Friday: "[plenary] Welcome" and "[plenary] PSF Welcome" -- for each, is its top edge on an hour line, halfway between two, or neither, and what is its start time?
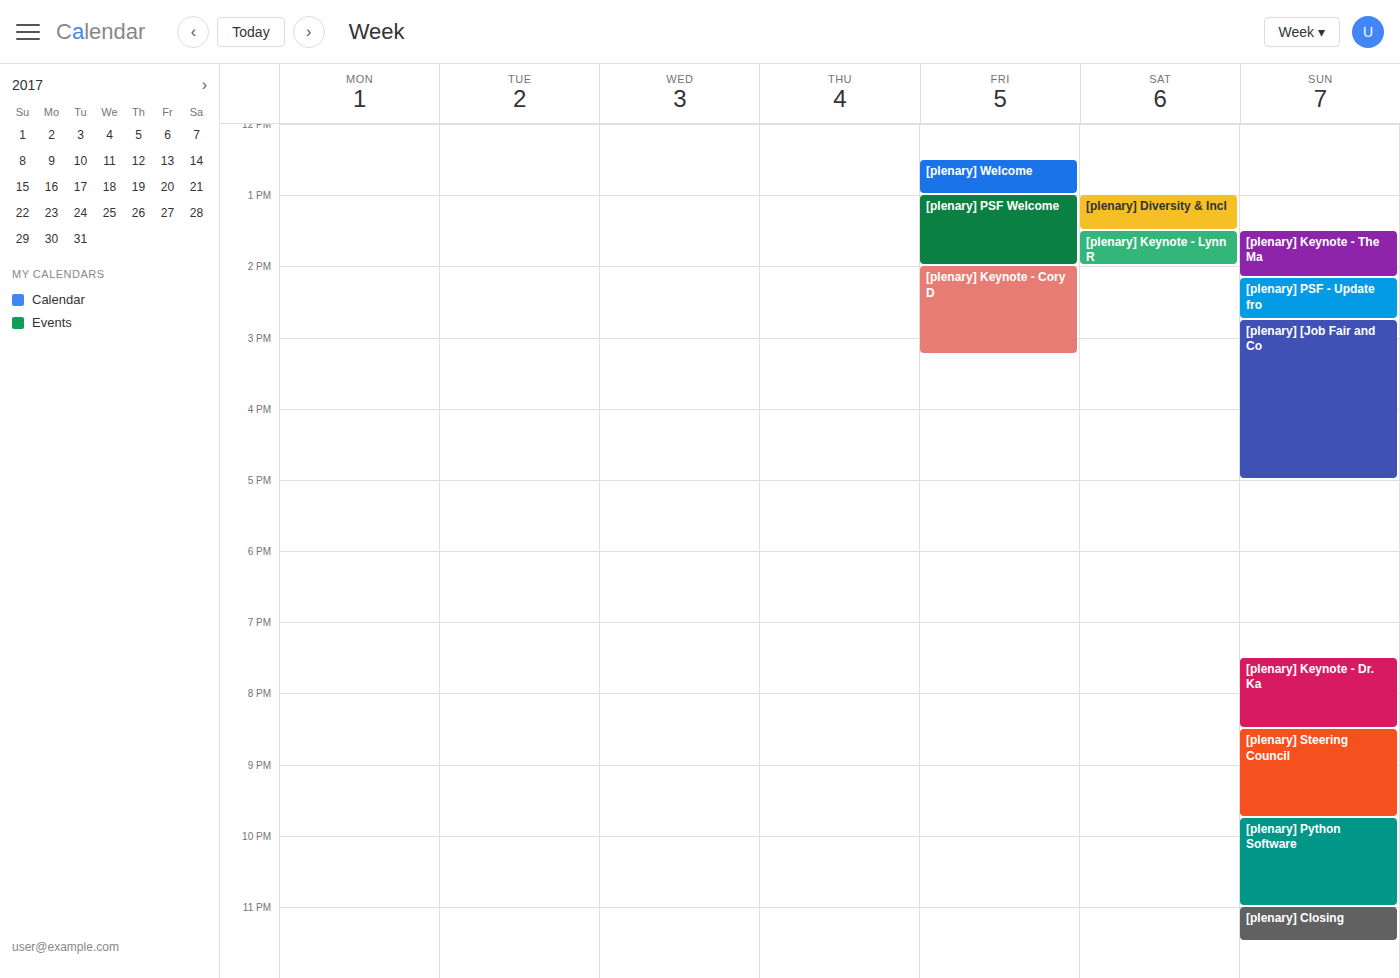
"[plenary] Welcome": 12:30 PM, halfway between the 12 PM and 1 PM lines. "[plenary] PSF Welcome": 1:00 PM, exactly on the 1 PM line.